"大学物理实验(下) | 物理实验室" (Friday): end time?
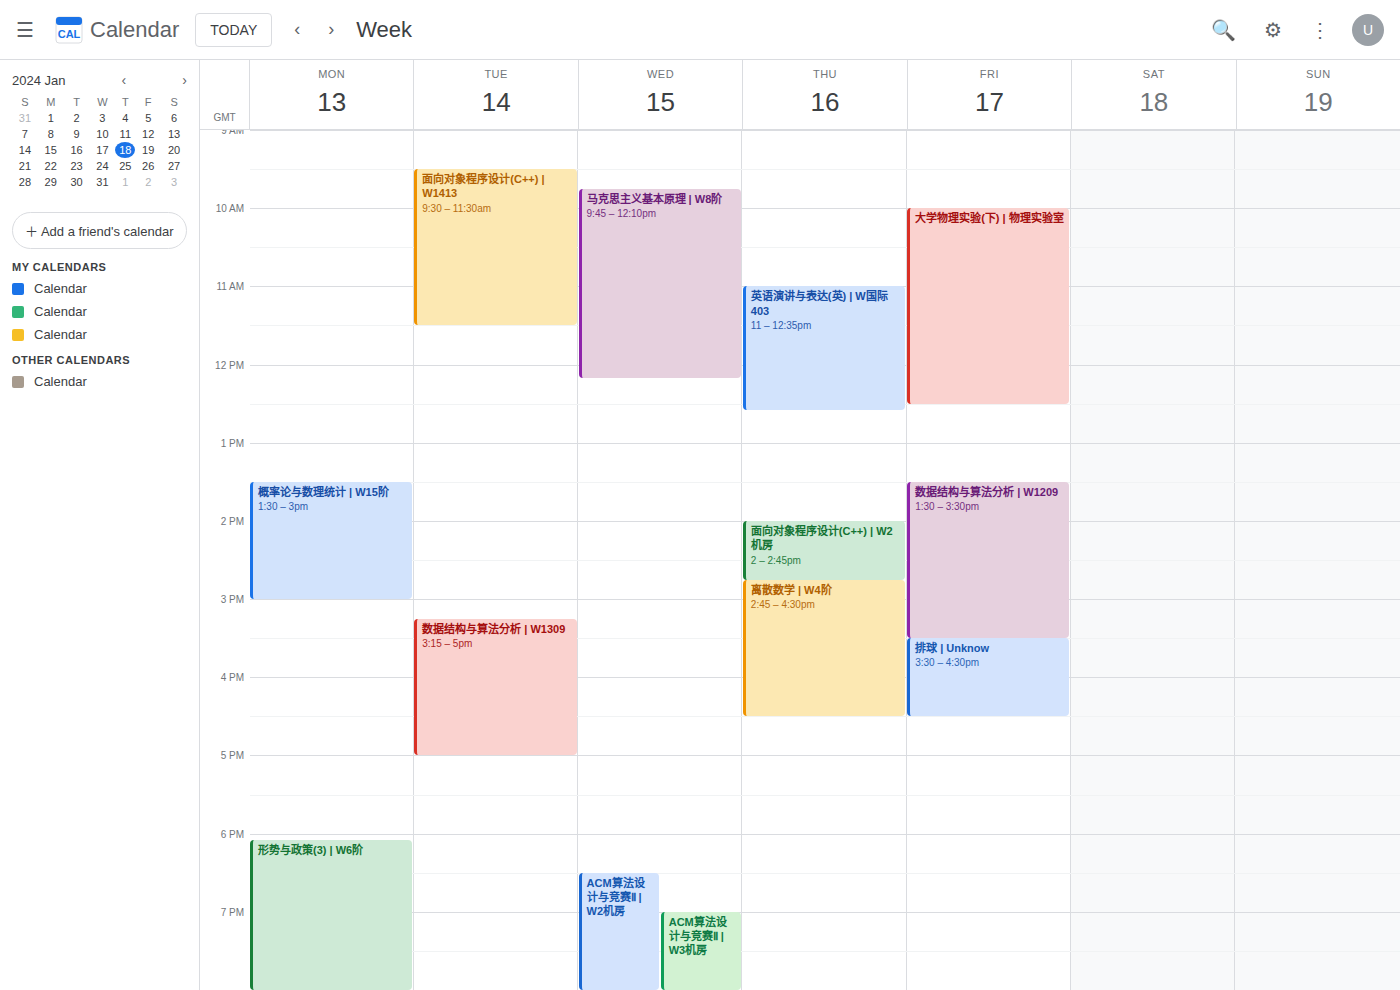
12:30